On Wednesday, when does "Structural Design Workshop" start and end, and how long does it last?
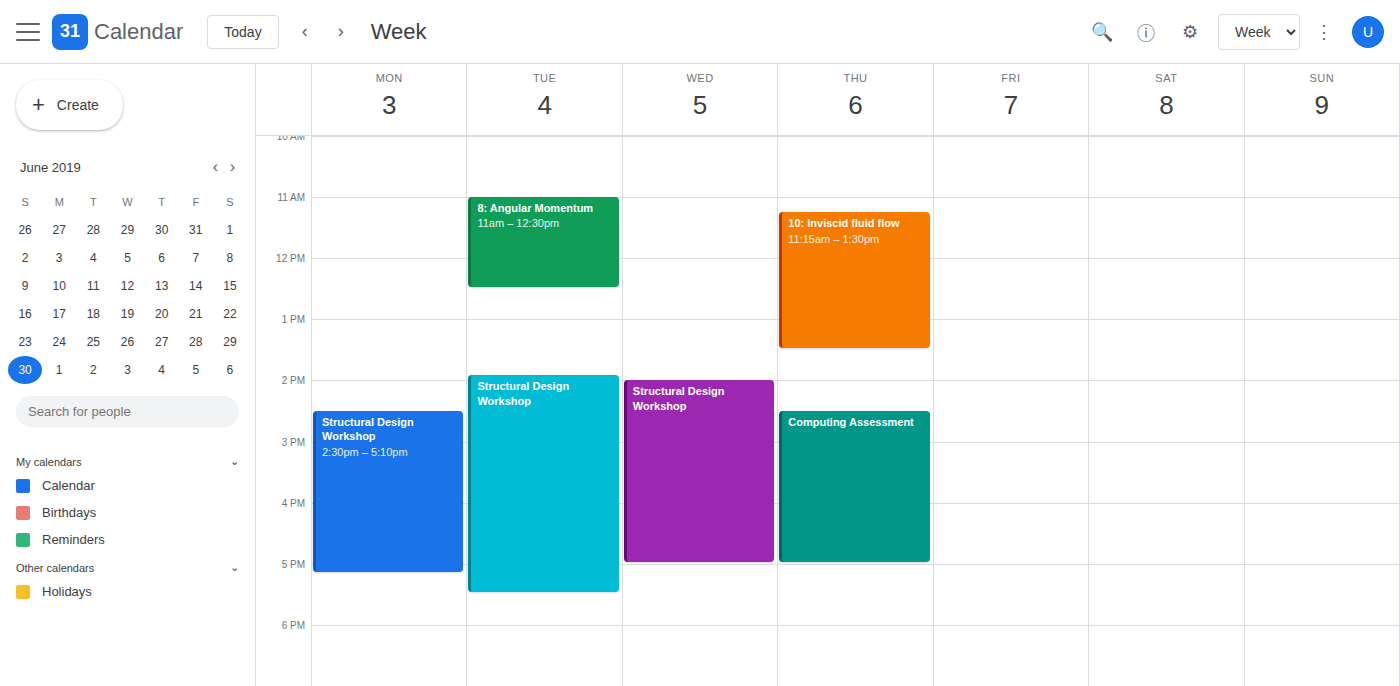
2:00 PM to 5:00 PM, 3 hours